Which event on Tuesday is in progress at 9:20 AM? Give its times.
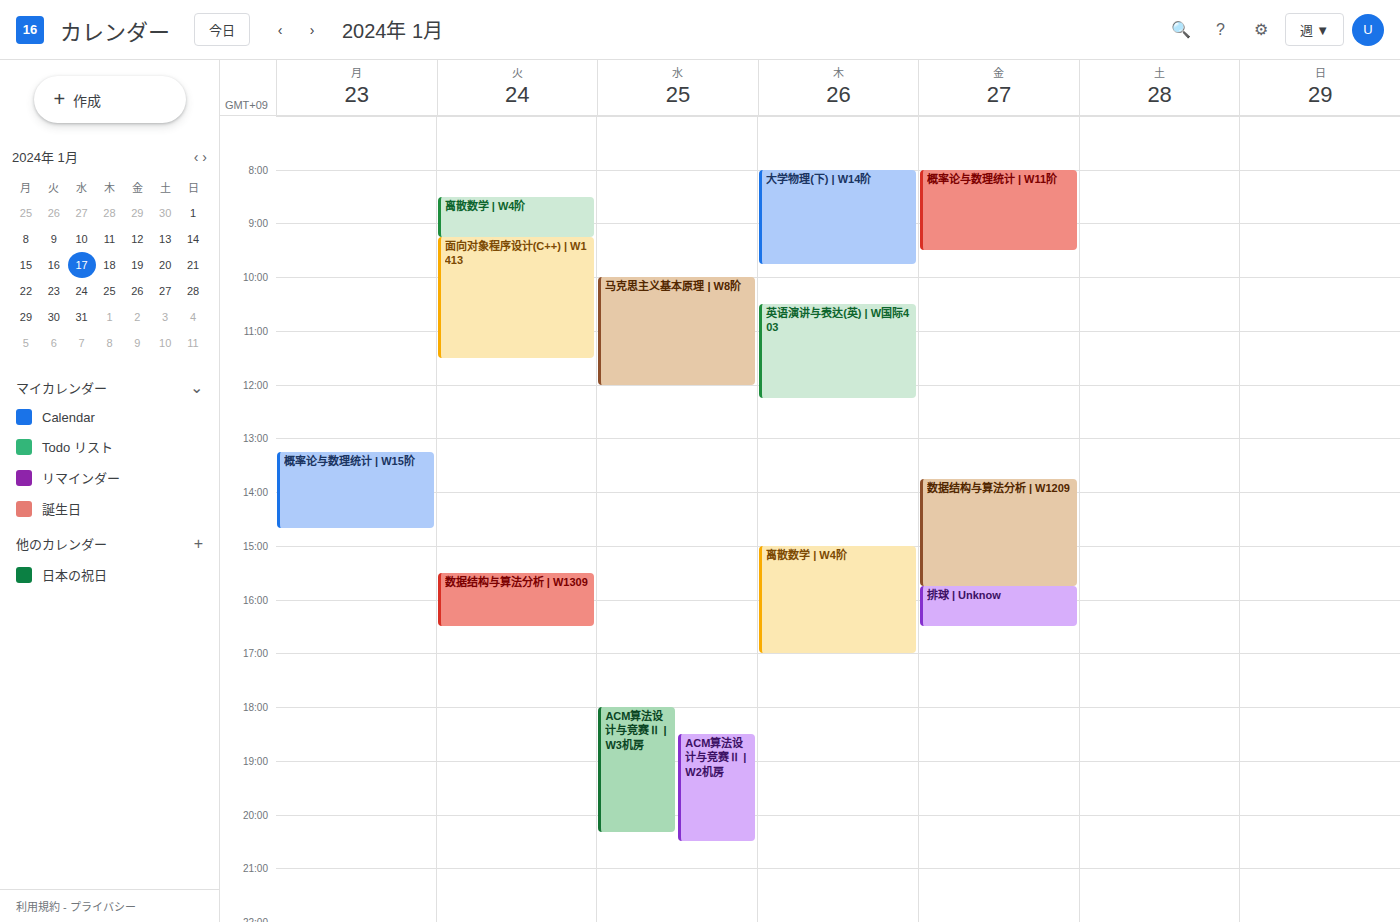
"面向对象程序设计(C++) | W1413", 9:15 AM to 11:30 AM